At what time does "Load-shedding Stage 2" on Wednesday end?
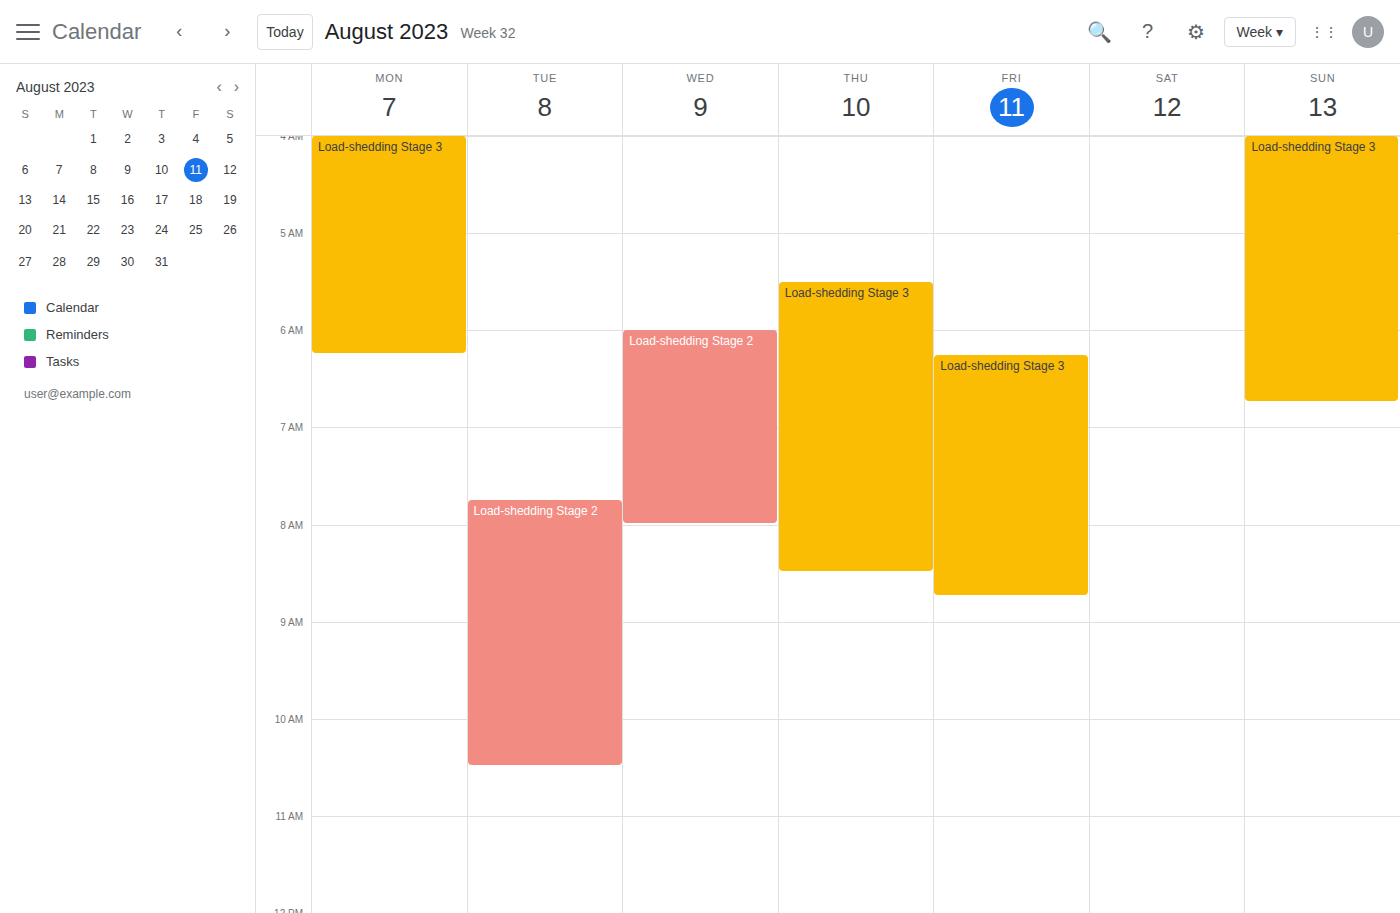
08:00